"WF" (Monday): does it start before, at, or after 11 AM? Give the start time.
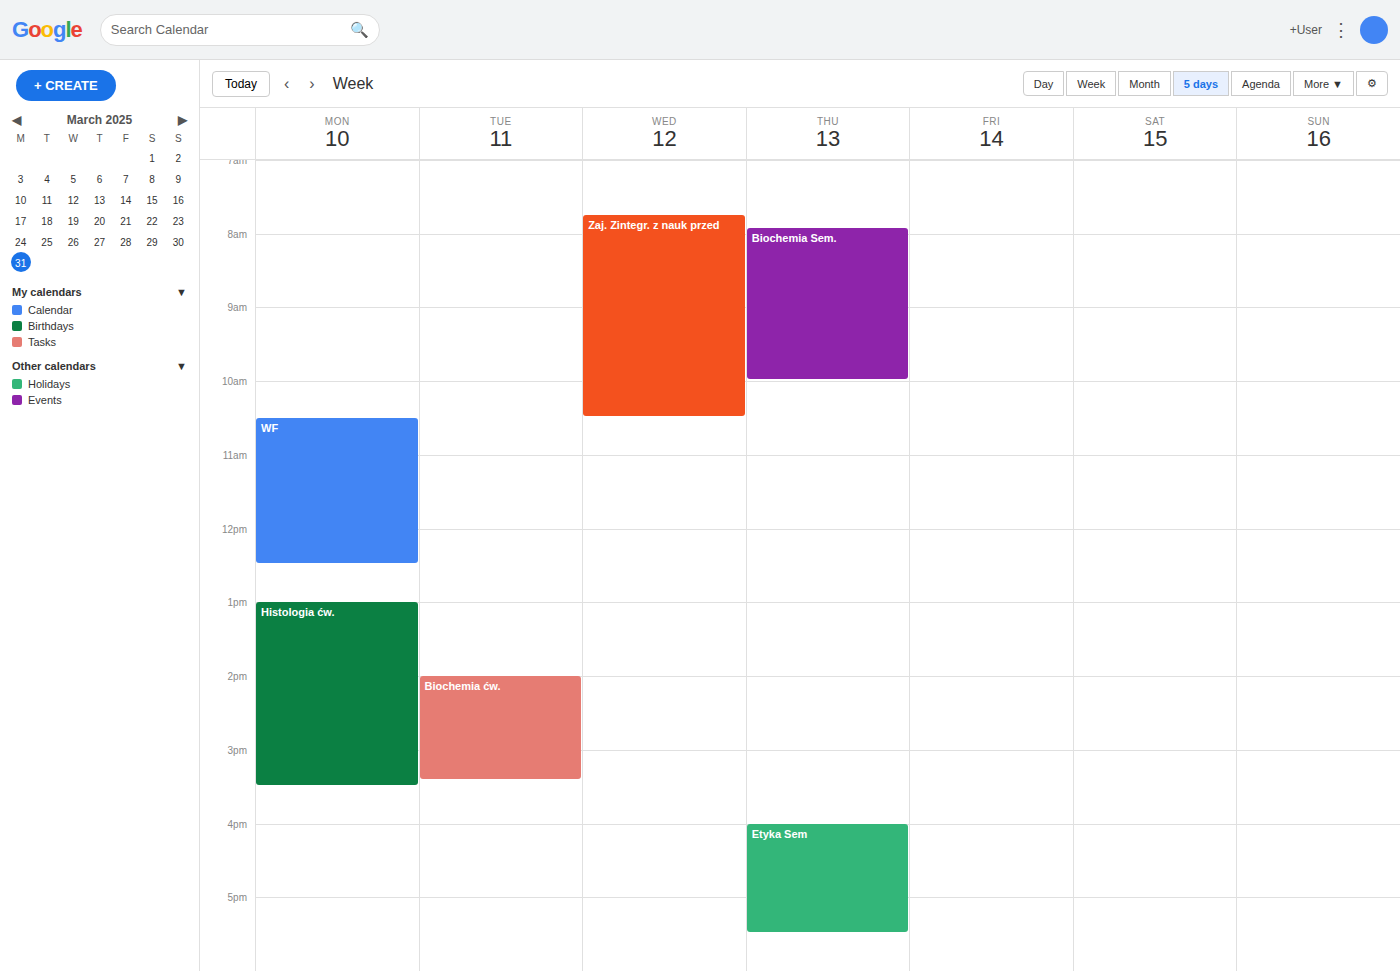
10:30 AM -- before 11 AM, 30 minutes above the 11 AM line.